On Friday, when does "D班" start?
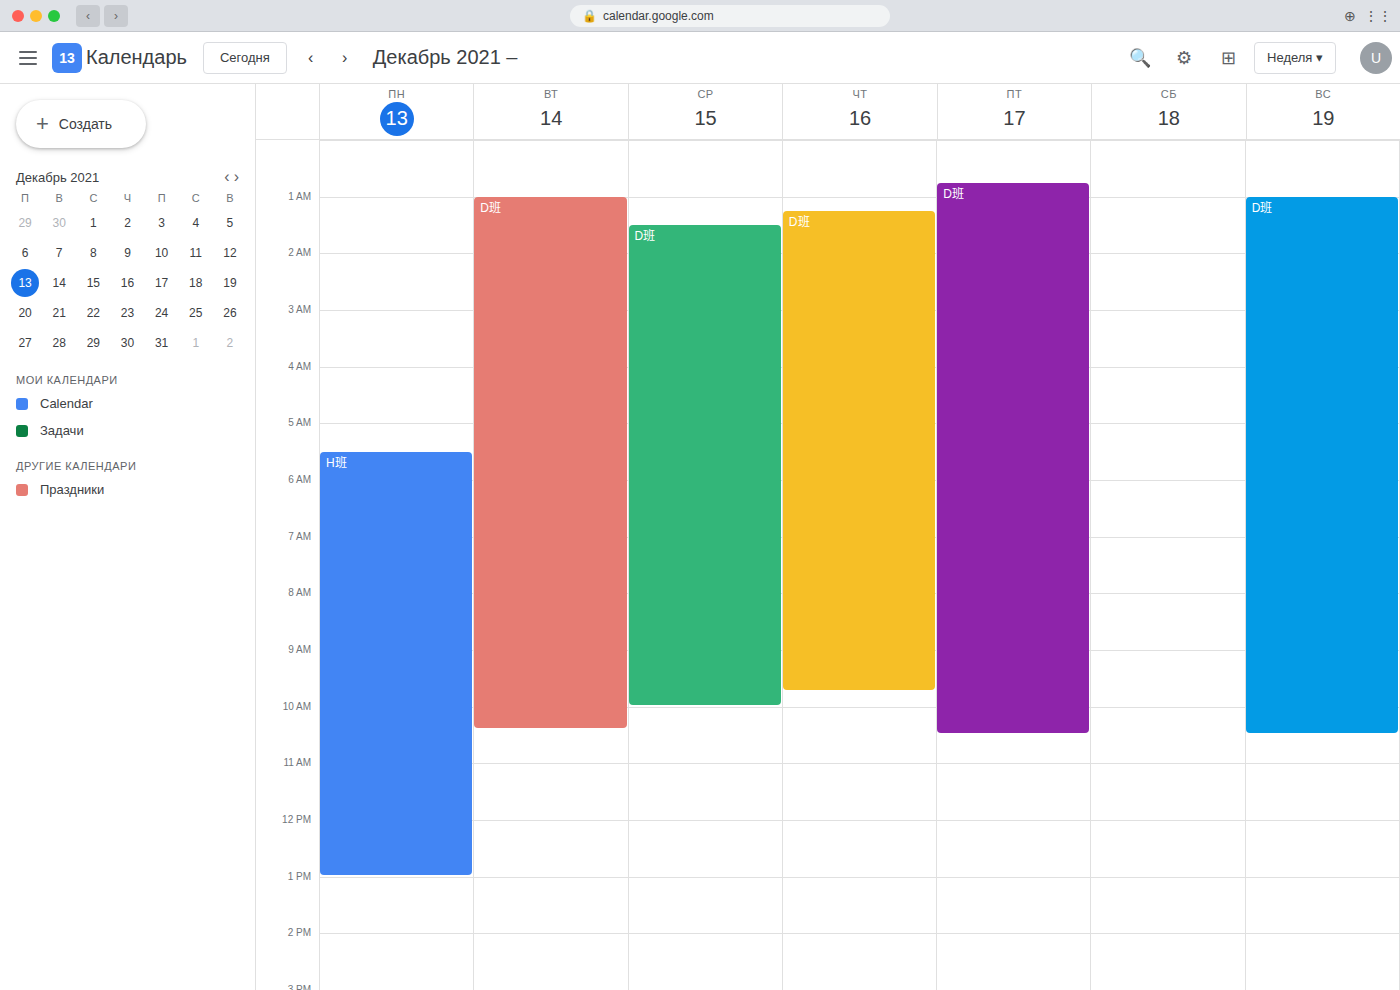
12:45 AM